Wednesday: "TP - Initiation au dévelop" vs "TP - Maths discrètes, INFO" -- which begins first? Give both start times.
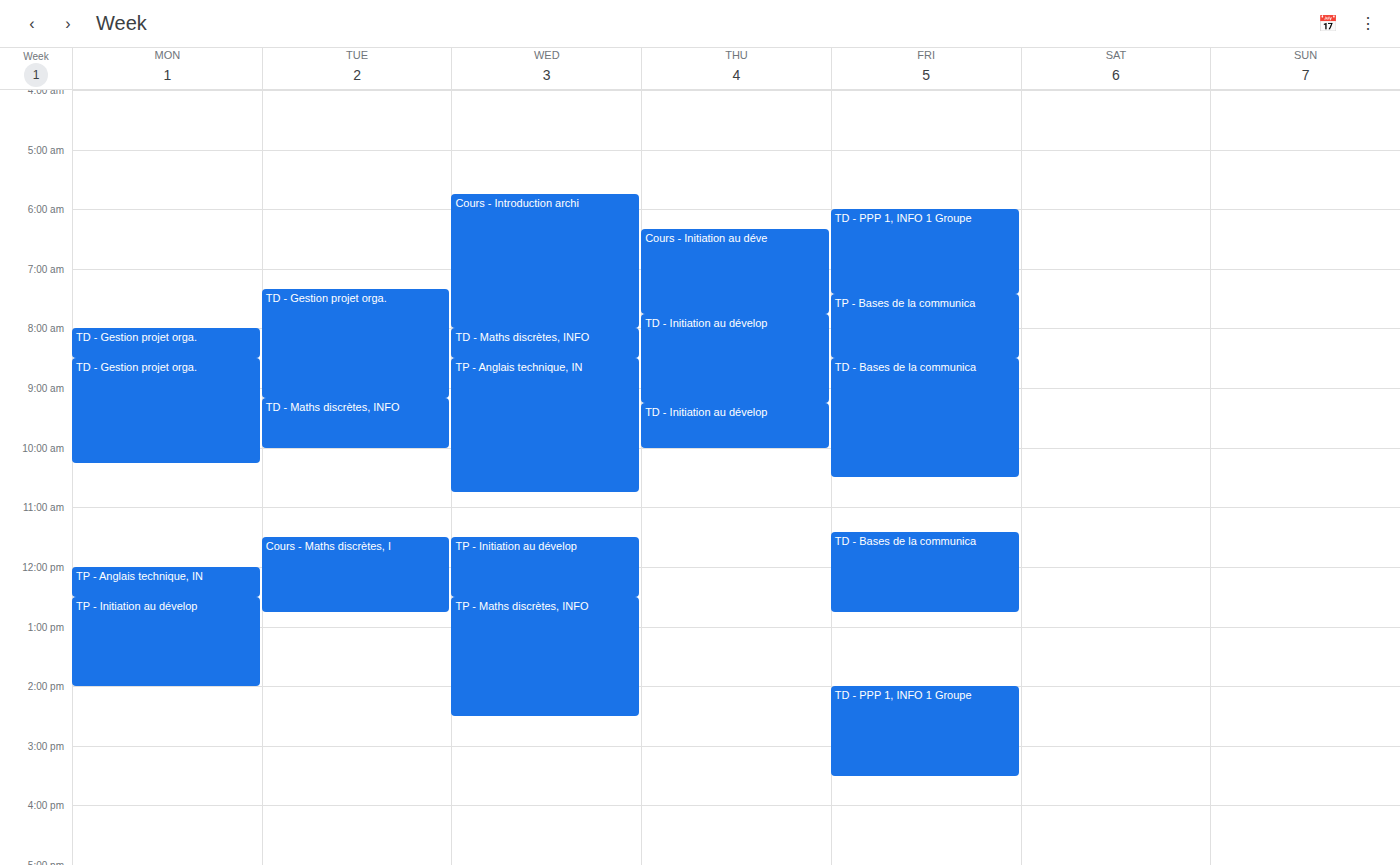
"TP - Initiation au dévelop" 11:30 AM; "TP - Maths discrètes, INFO" 12:30 PM.